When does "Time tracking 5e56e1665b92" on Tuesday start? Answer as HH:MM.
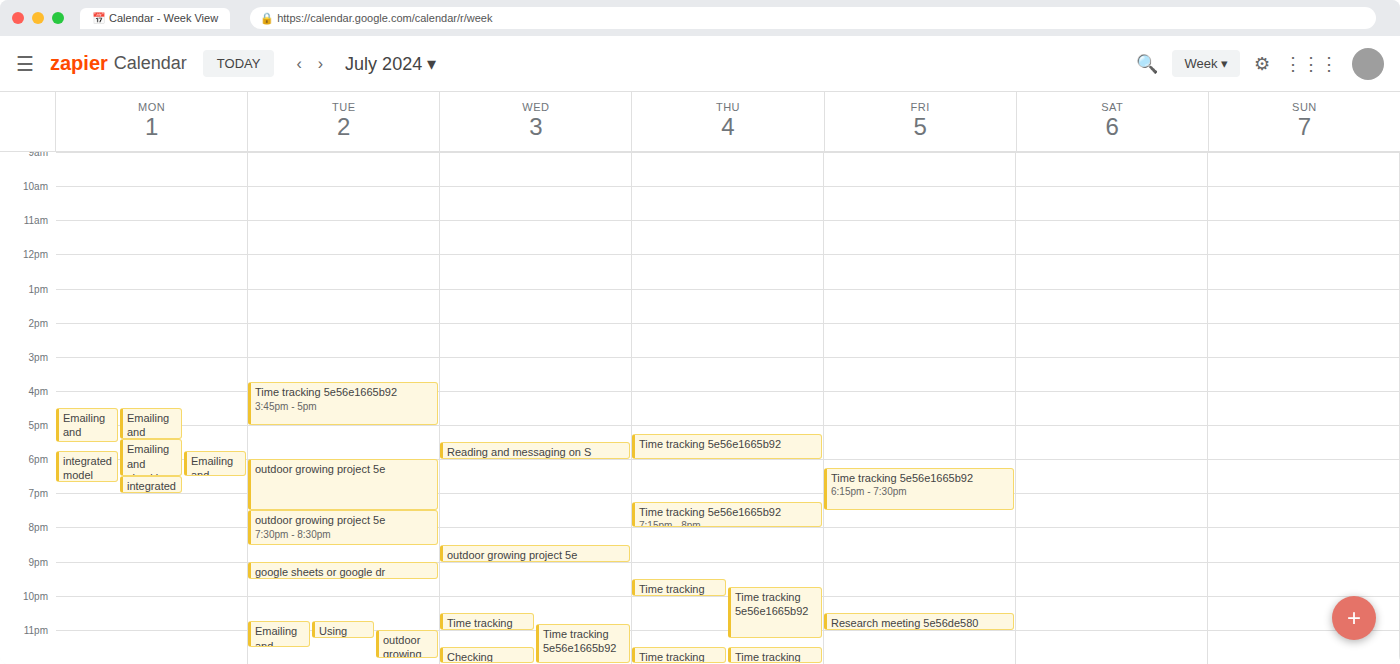
15:45